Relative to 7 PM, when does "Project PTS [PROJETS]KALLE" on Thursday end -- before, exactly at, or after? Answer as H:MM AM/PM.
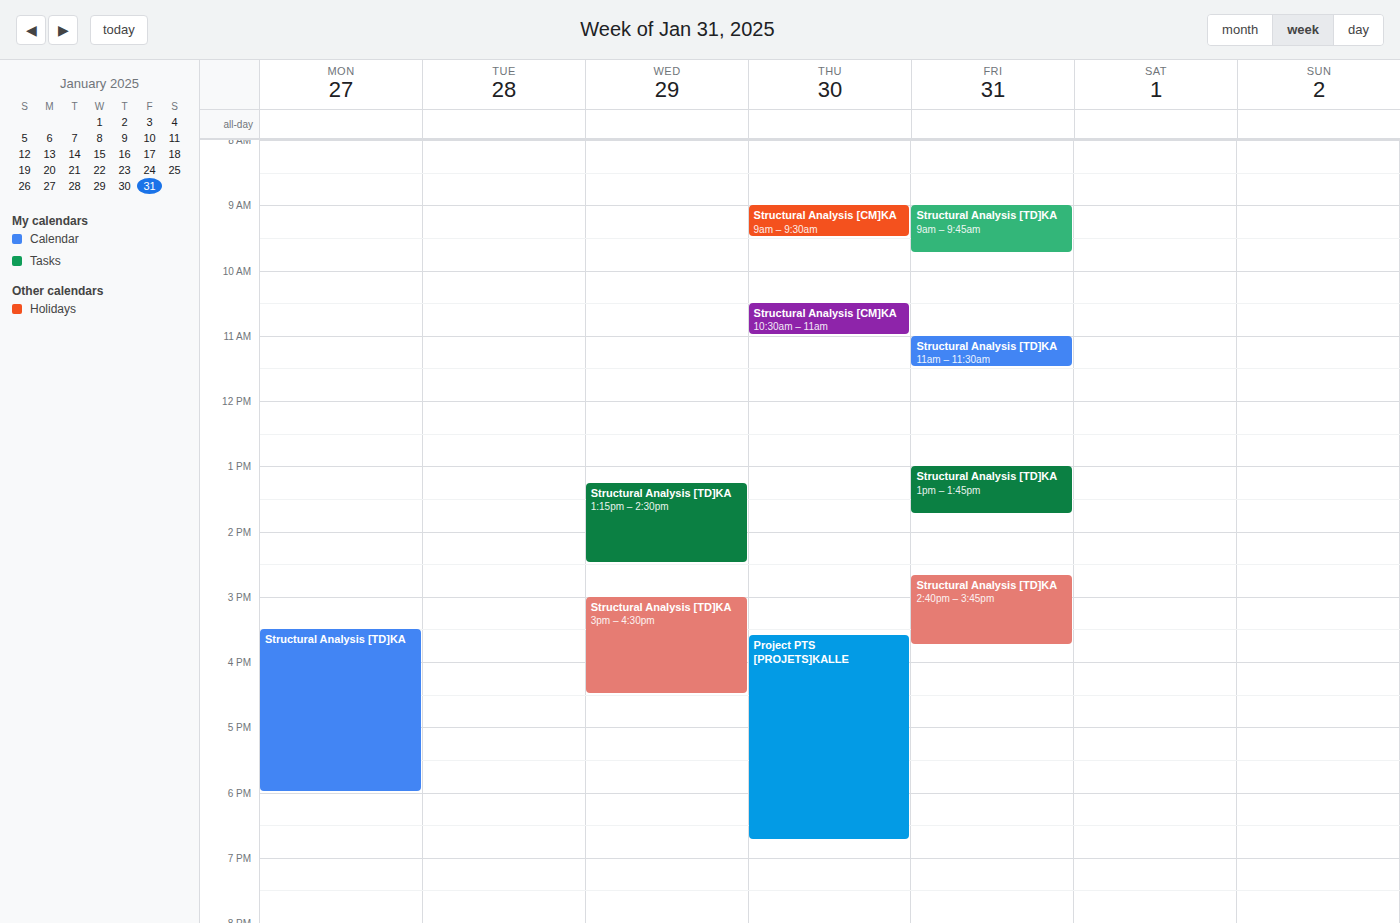
6:45 PM -- before 7 PM, 15 minutes above the 7 PM line.